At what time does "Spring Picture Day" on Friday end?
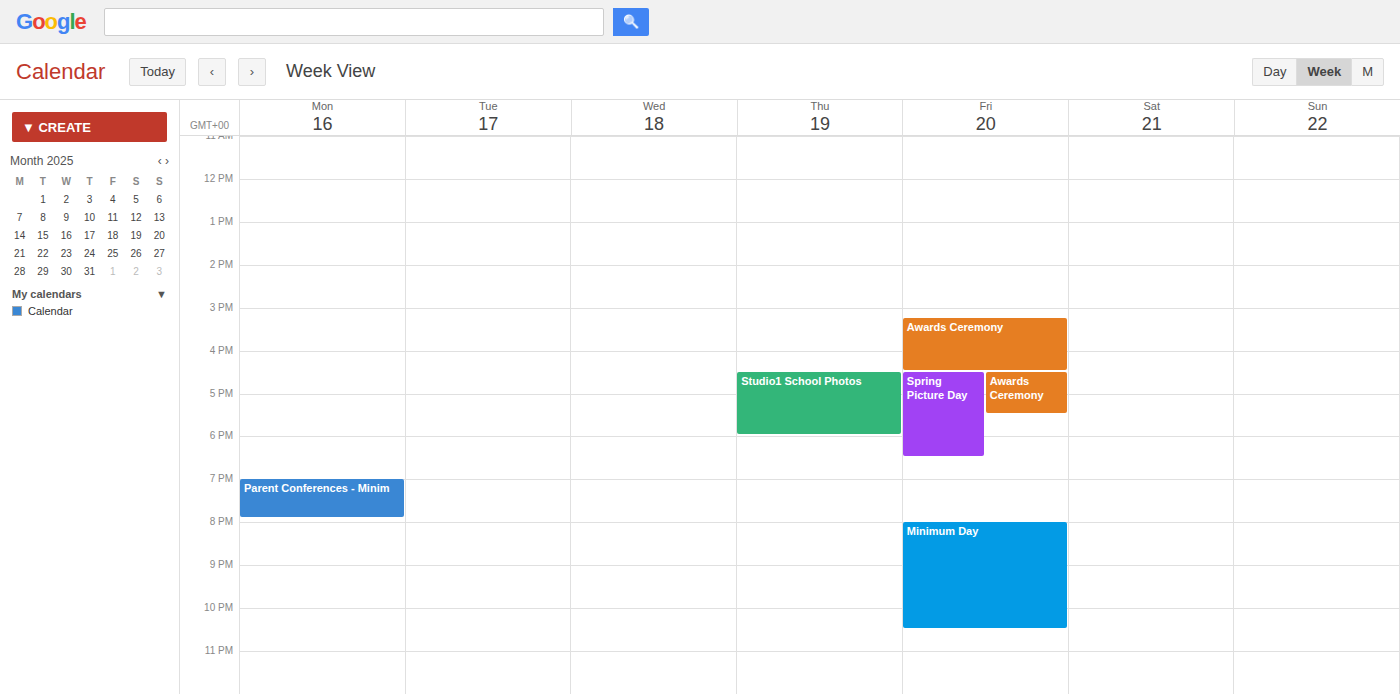
6:30 PM